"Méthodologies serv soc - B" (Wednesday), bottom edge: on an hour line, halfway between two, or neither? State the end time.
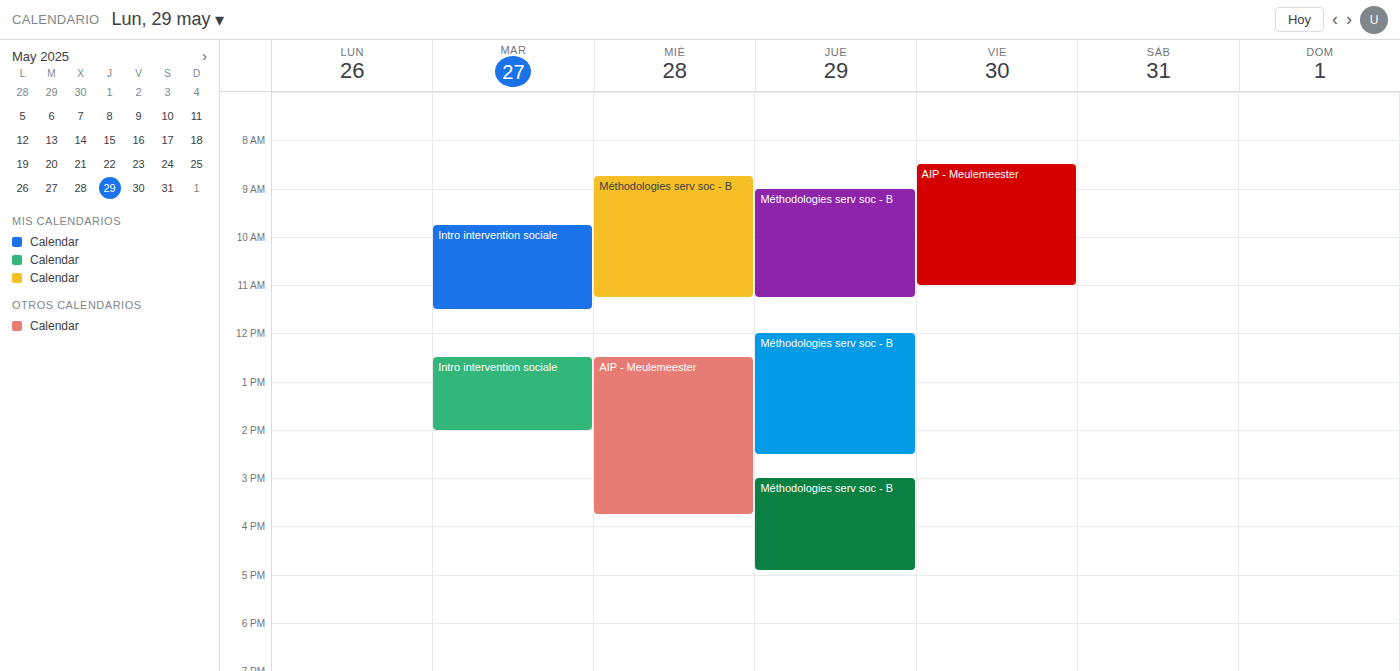
11:15 AM -- neither: a quarter of the way from the 11 AM line to the 12 PM line.